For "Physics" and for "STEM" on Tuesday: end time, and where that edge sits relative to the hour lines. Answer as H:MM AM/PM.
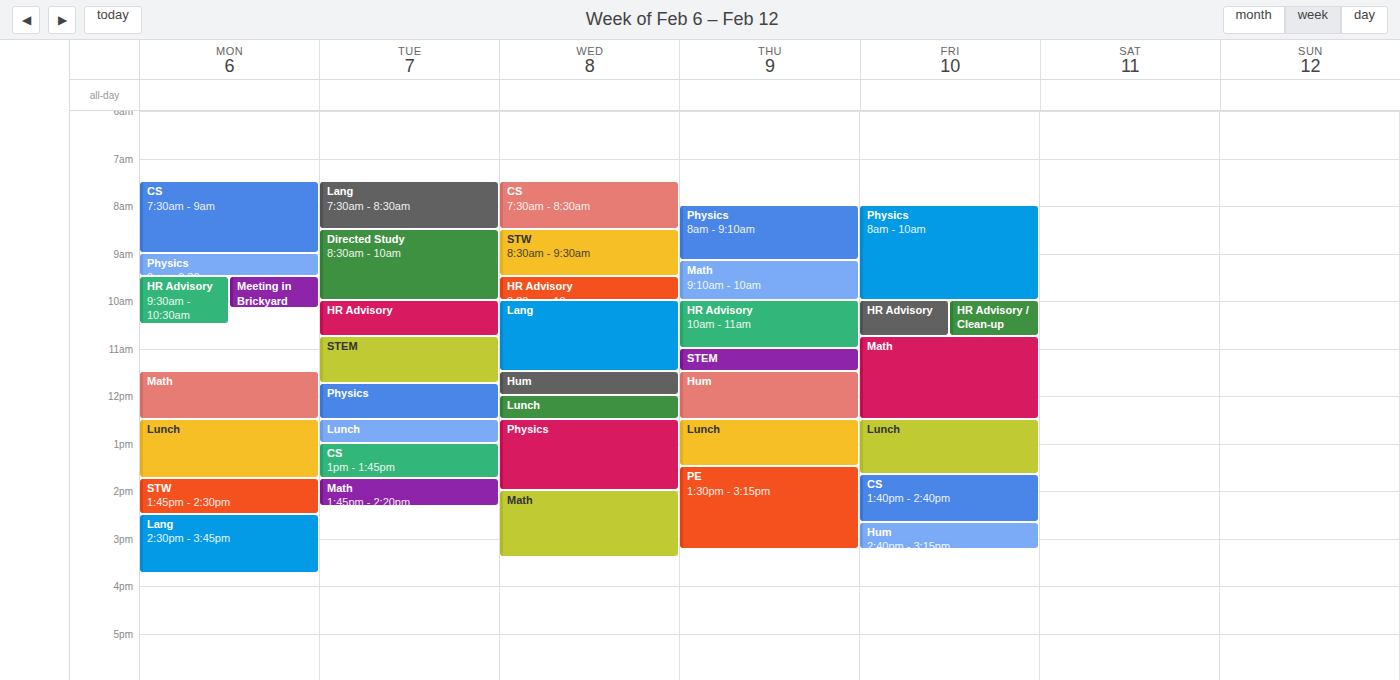
"Physics": 12:30 PM, halfway between the 12 PM and 1 PM lines. "STEM": 11:45 AM, neither: three quarters of the way from the 11 AM line to the 12 PM line.